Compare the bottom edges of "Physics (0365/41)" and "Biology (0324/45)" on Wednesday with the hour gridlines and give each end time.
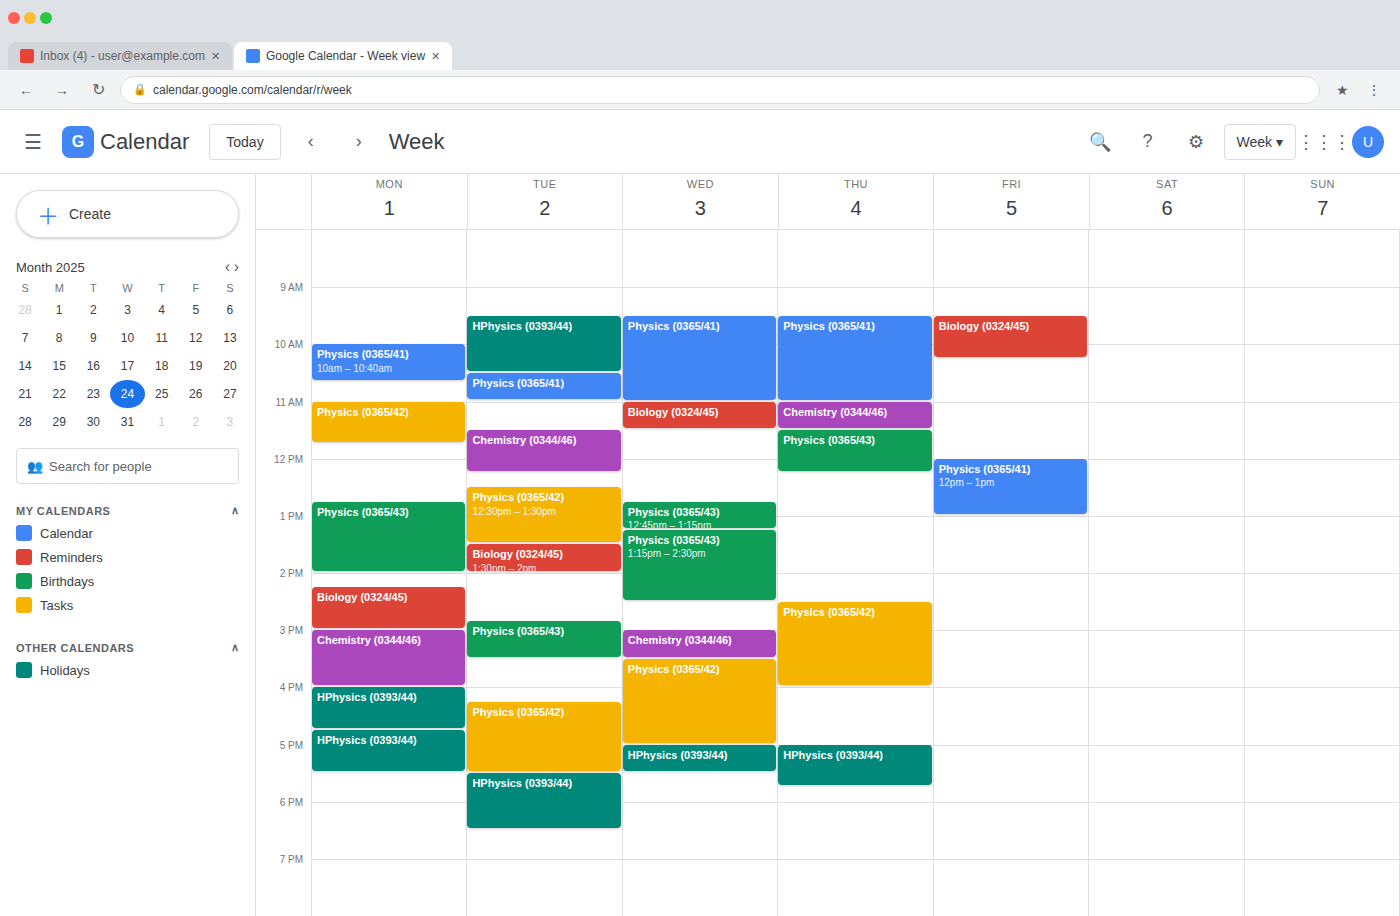
"Physics (0365/41)": 11:00 AM, exactly on the 11 AM line. "Biology (0324/45)": 11:30 AM, halfway between the 11 AM and 12 PM lines.